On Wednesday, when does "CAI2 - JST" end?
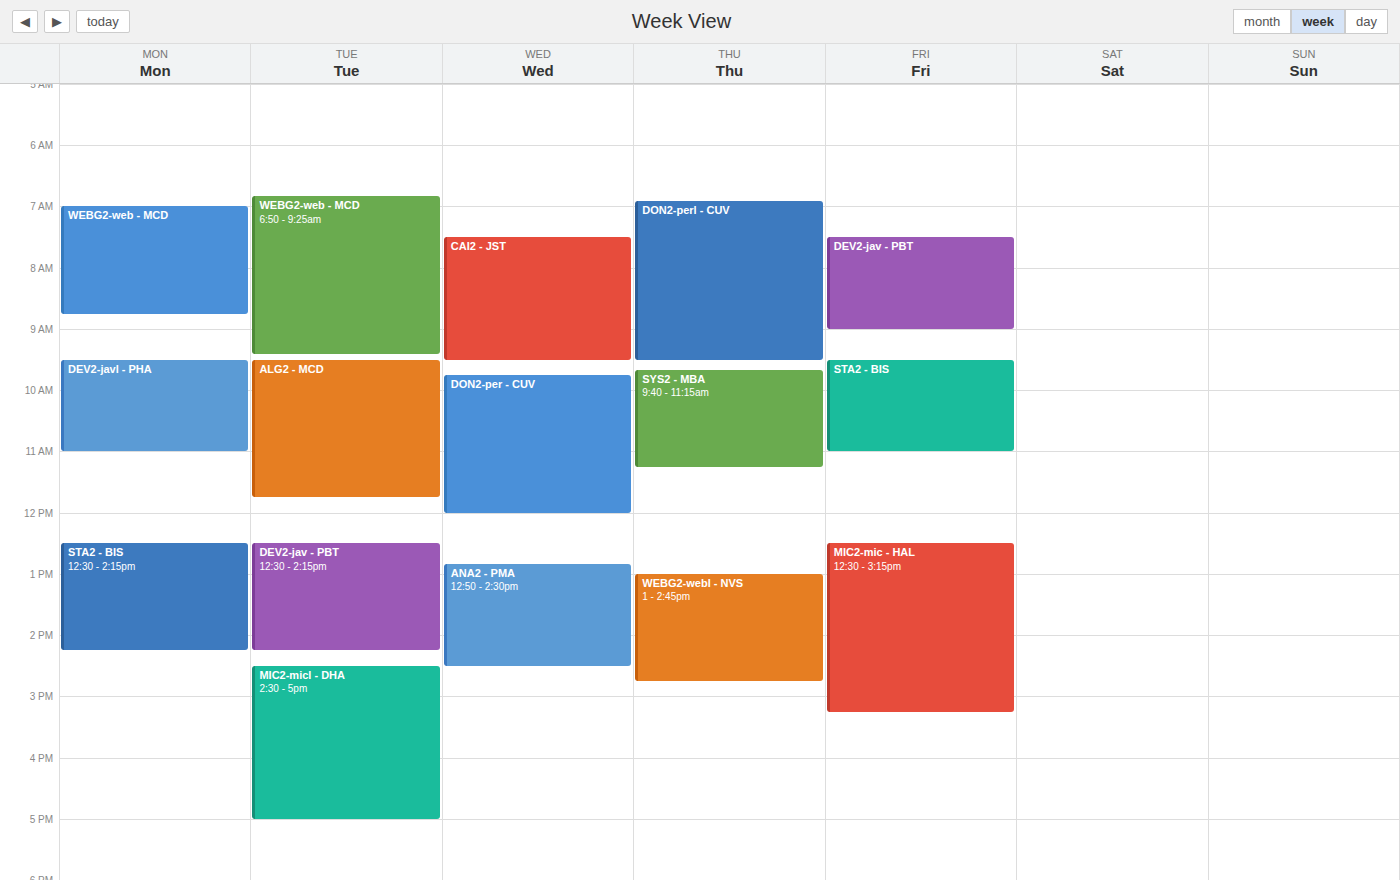
9:30 AM